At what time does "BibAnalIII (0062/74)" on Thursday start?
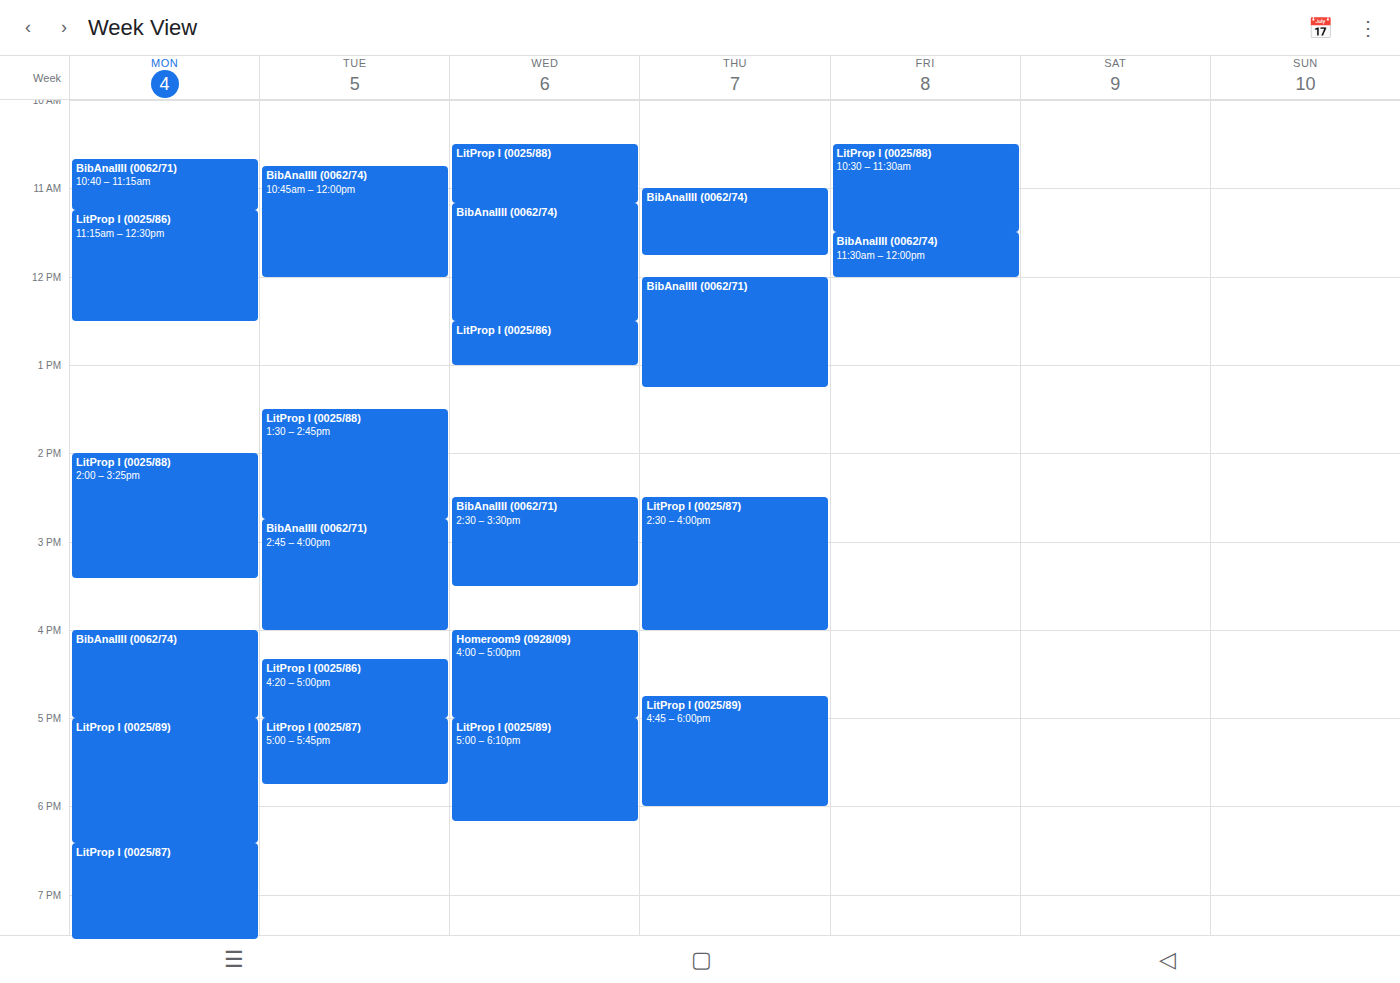
11:00 AM